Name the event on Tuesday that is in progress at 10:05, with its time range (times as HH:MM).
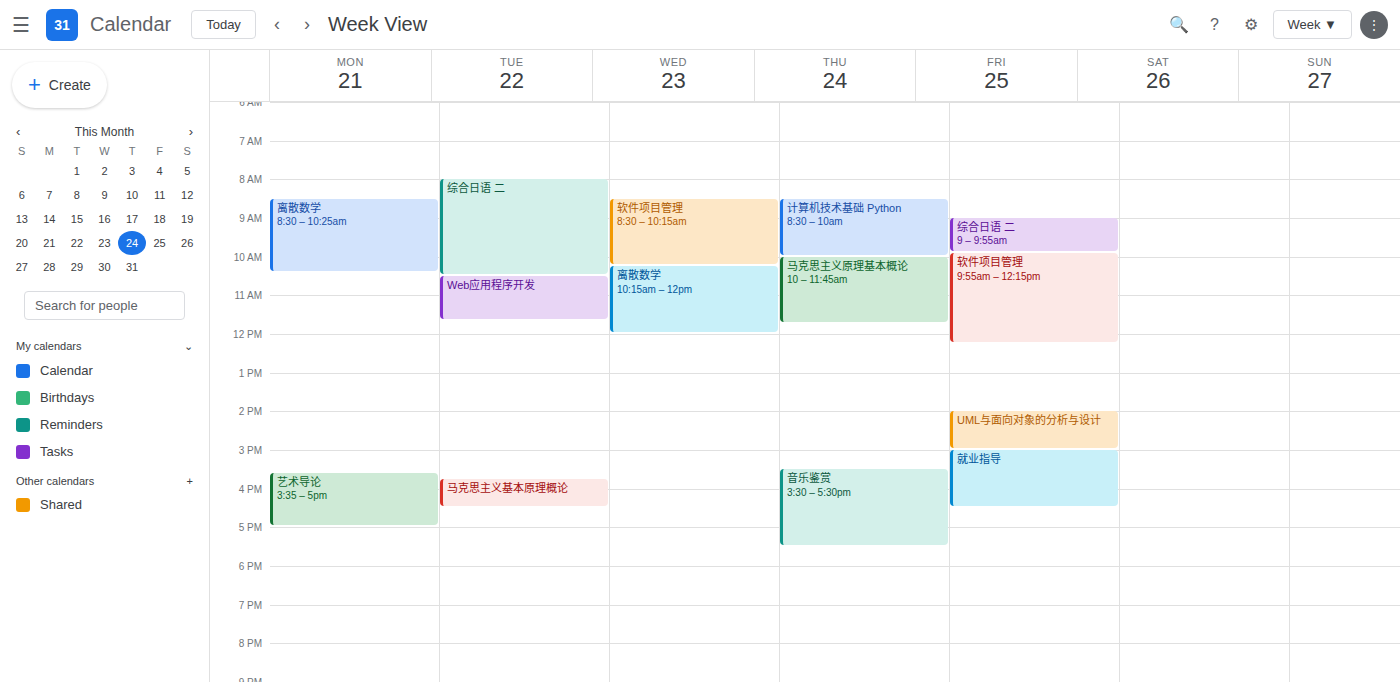
"综合日语 二", 08:00 to 10:30